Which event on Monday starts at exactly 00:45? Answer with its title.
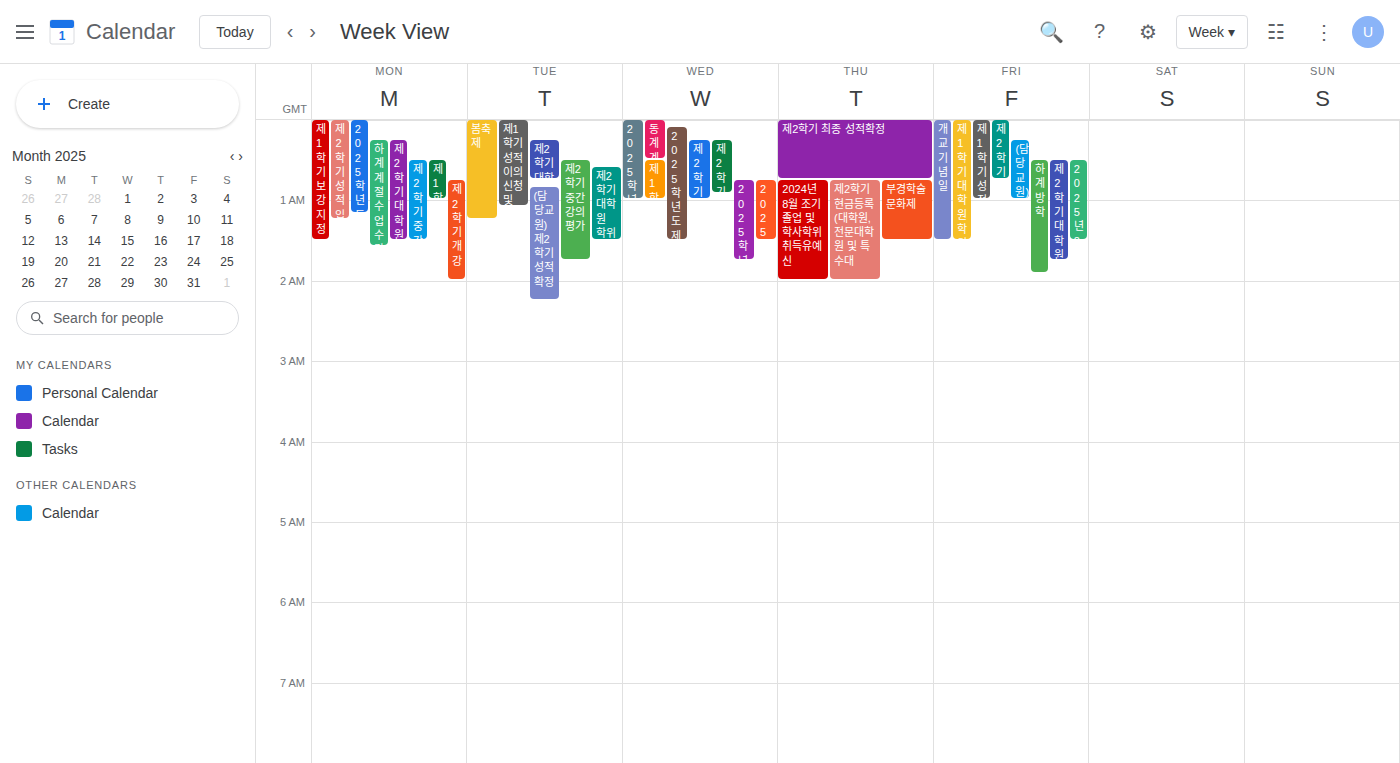
"제2학기 개강"